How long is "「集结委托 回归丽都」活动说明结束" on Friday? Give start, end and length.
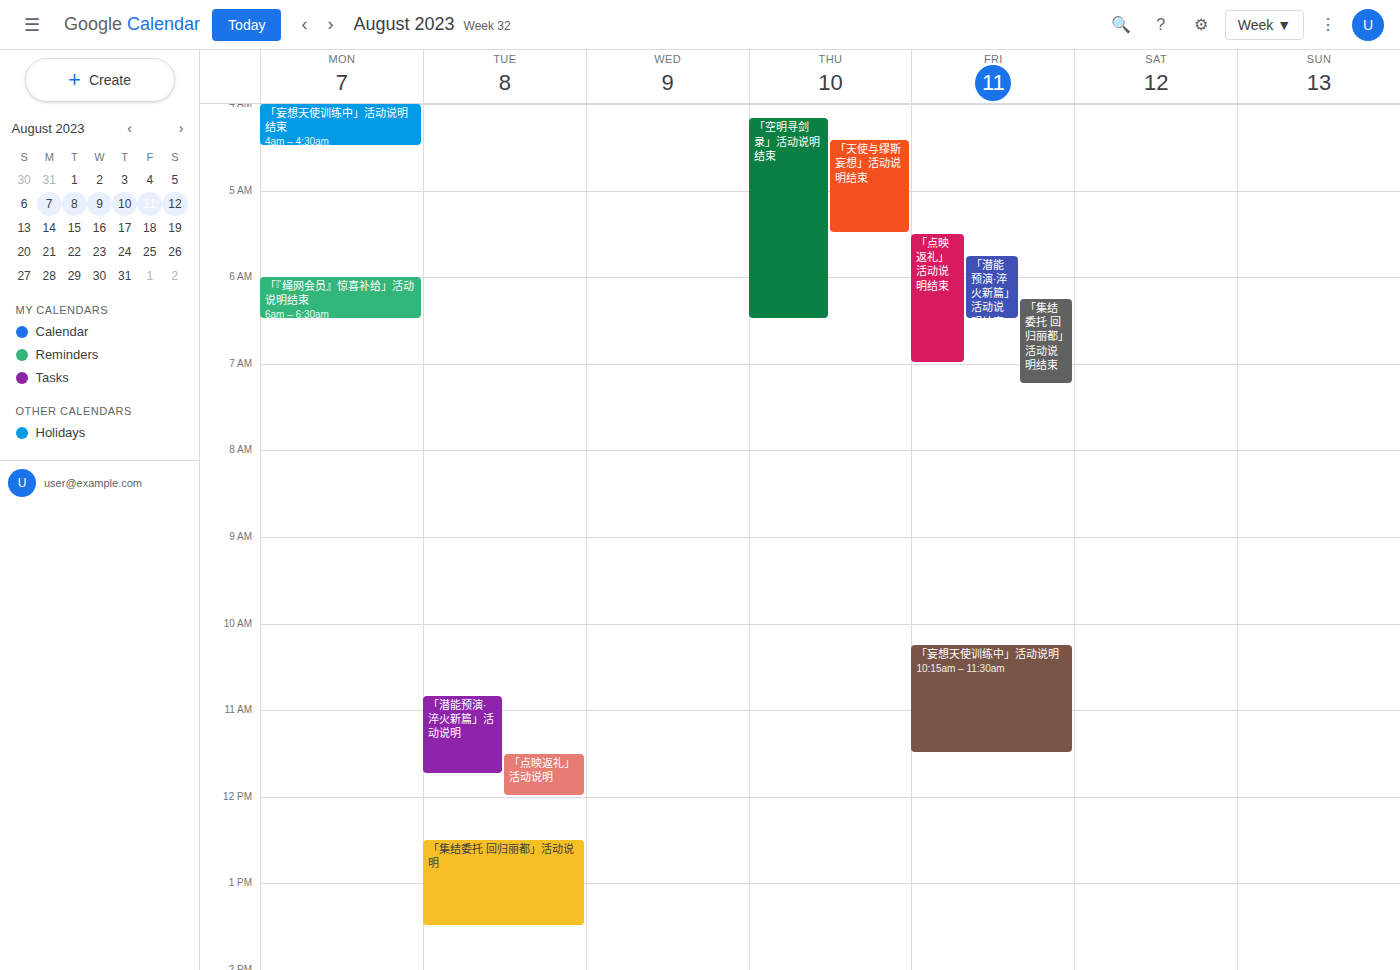
6:15 AM to 7:15 AM, 1 hour